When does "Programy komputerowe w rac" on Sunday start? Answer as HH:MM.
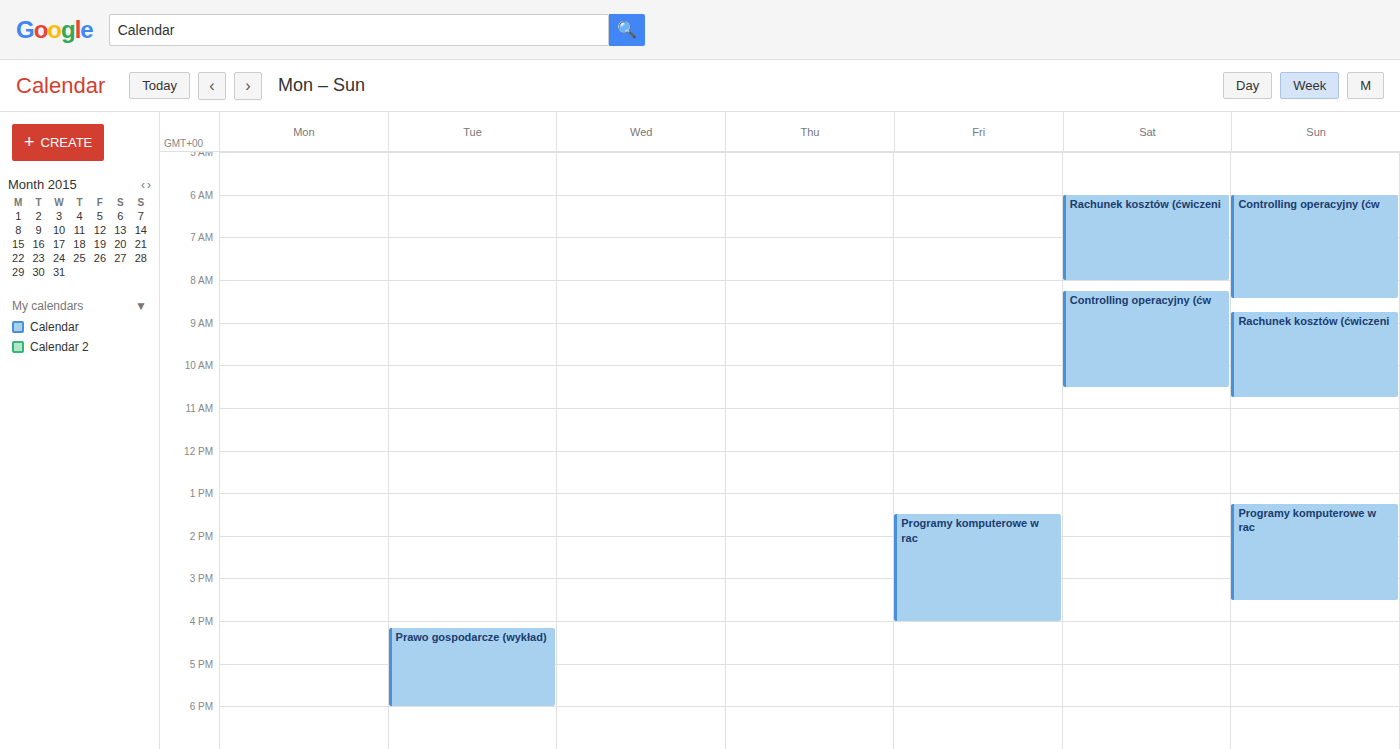
13:15